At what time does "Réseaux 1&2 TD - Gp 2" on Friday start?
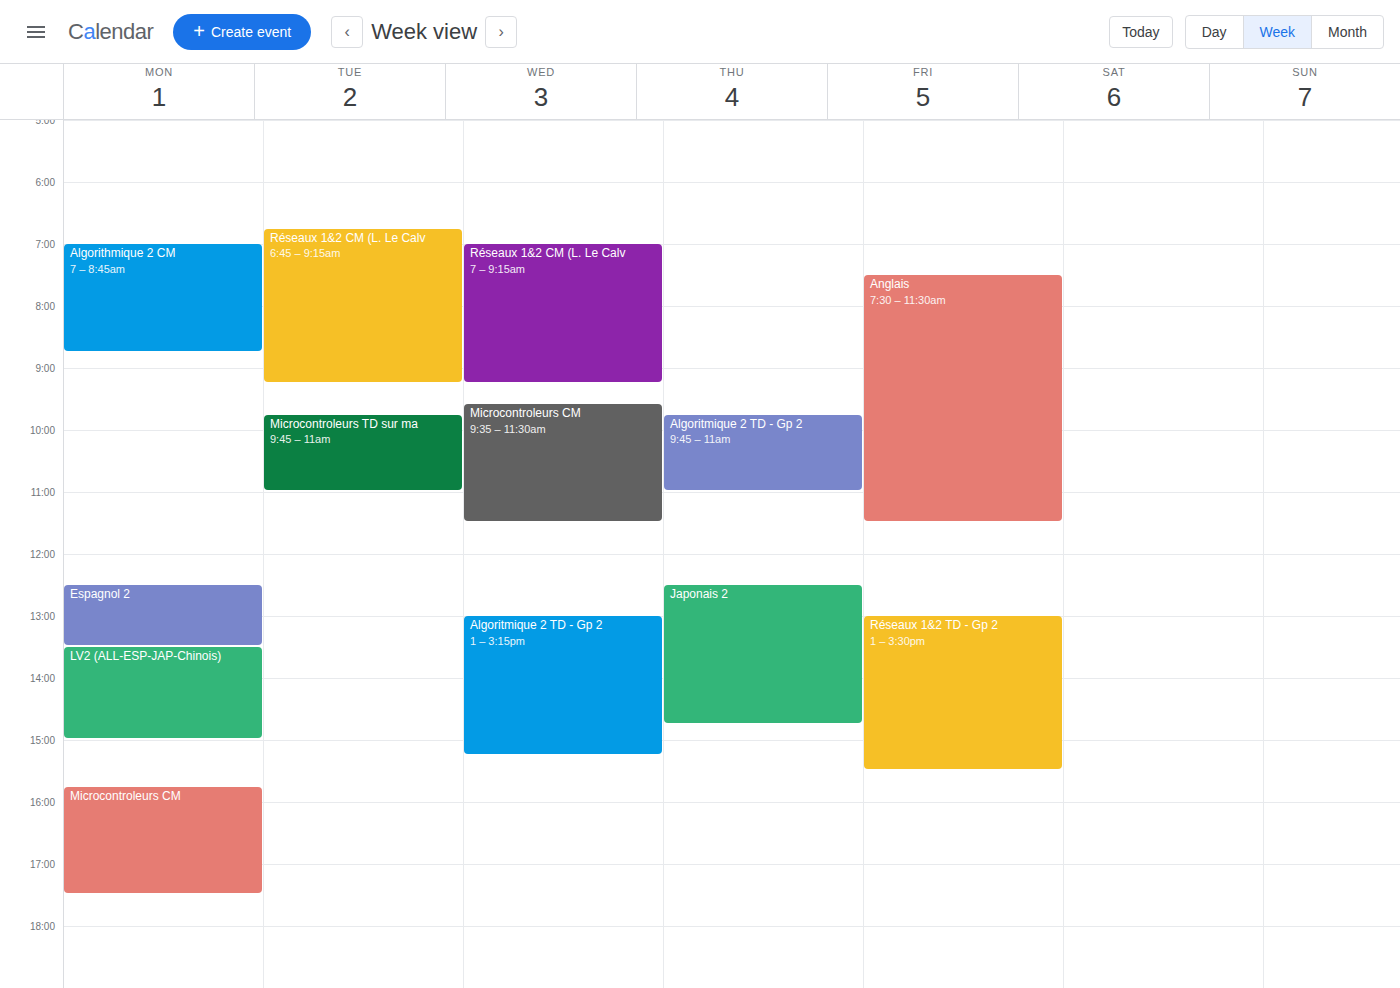
1:00 PM